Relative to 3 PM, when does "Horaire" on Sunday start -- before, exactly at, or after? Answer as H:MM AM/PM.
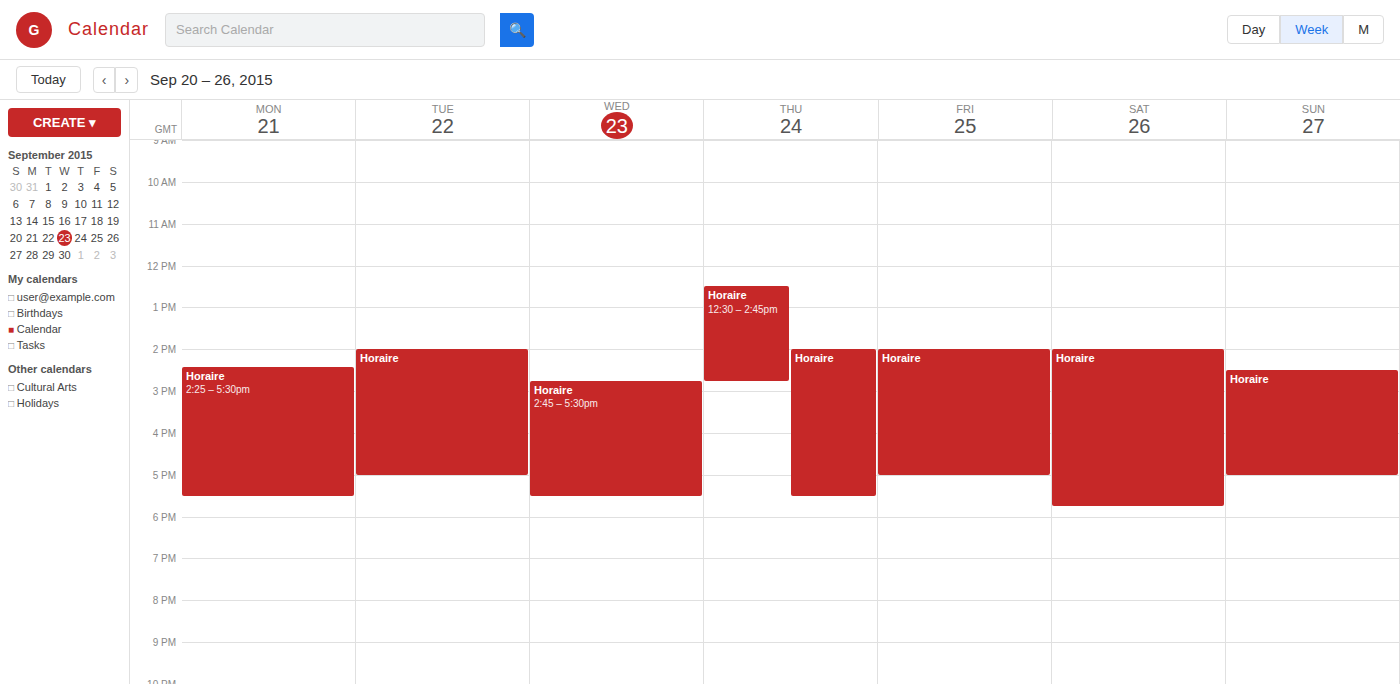
2:30 PM -- before 3 PM, 30 minutes above the 3 PM line.